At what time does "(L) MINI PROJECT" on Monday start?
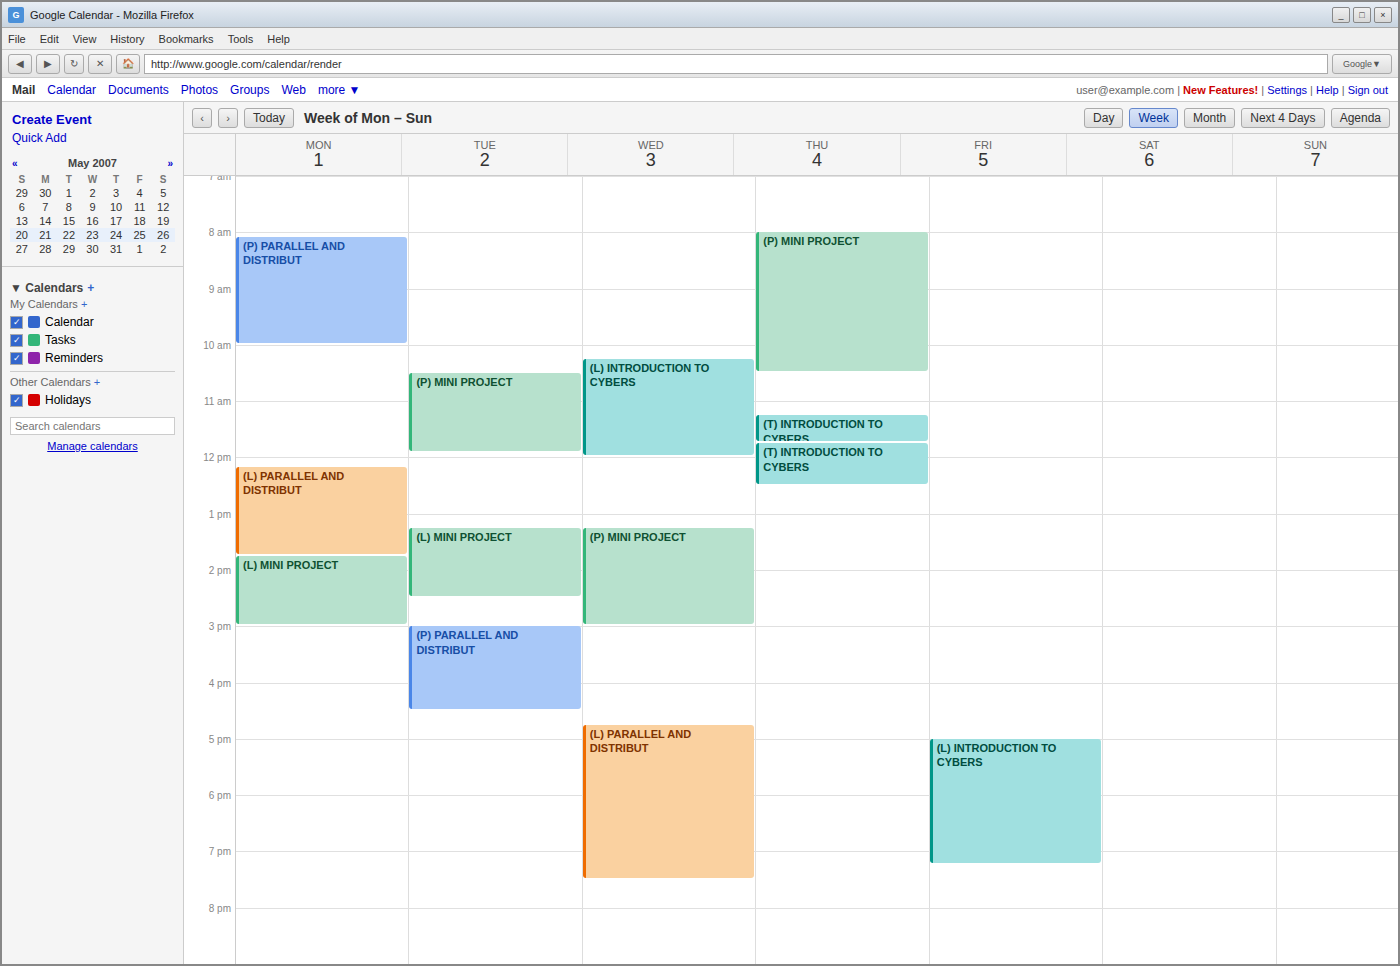
13:45